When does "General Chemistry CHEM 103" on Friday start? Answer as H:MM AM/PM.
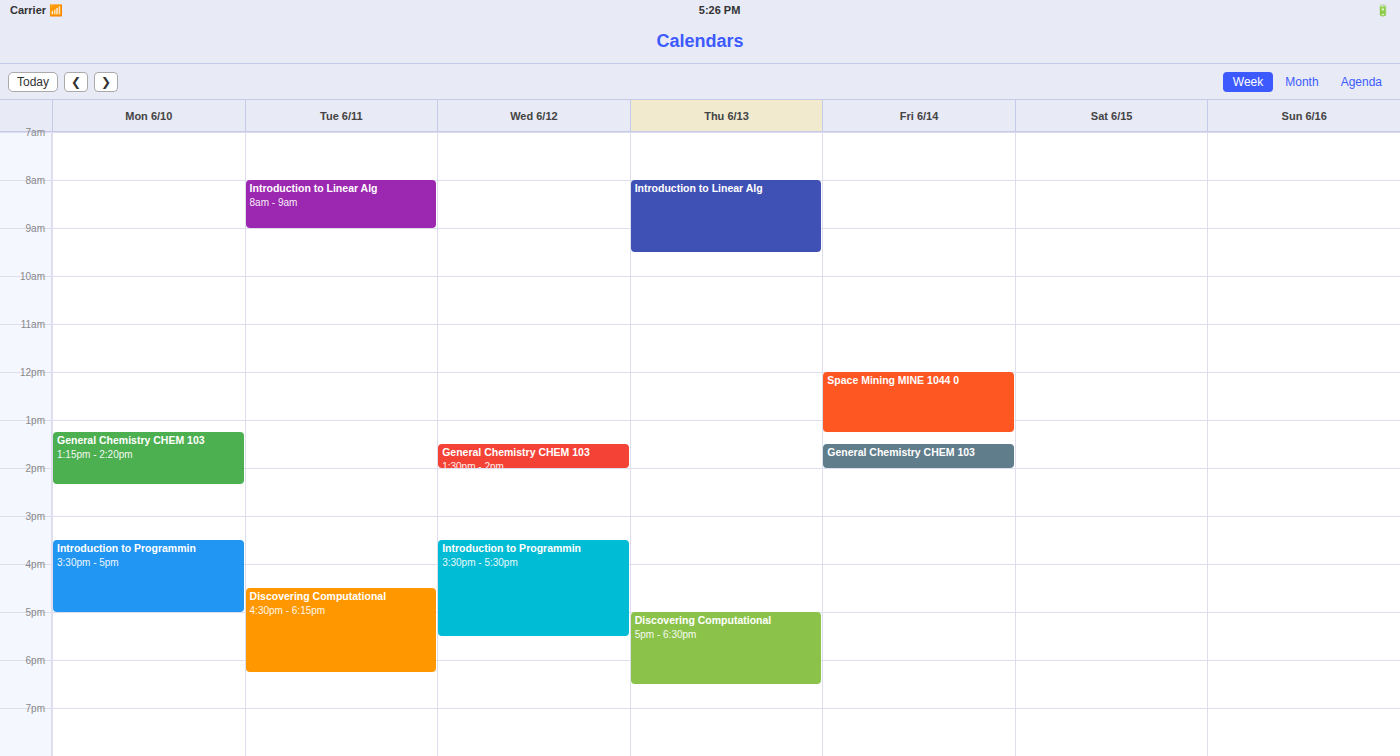
1:30 PM